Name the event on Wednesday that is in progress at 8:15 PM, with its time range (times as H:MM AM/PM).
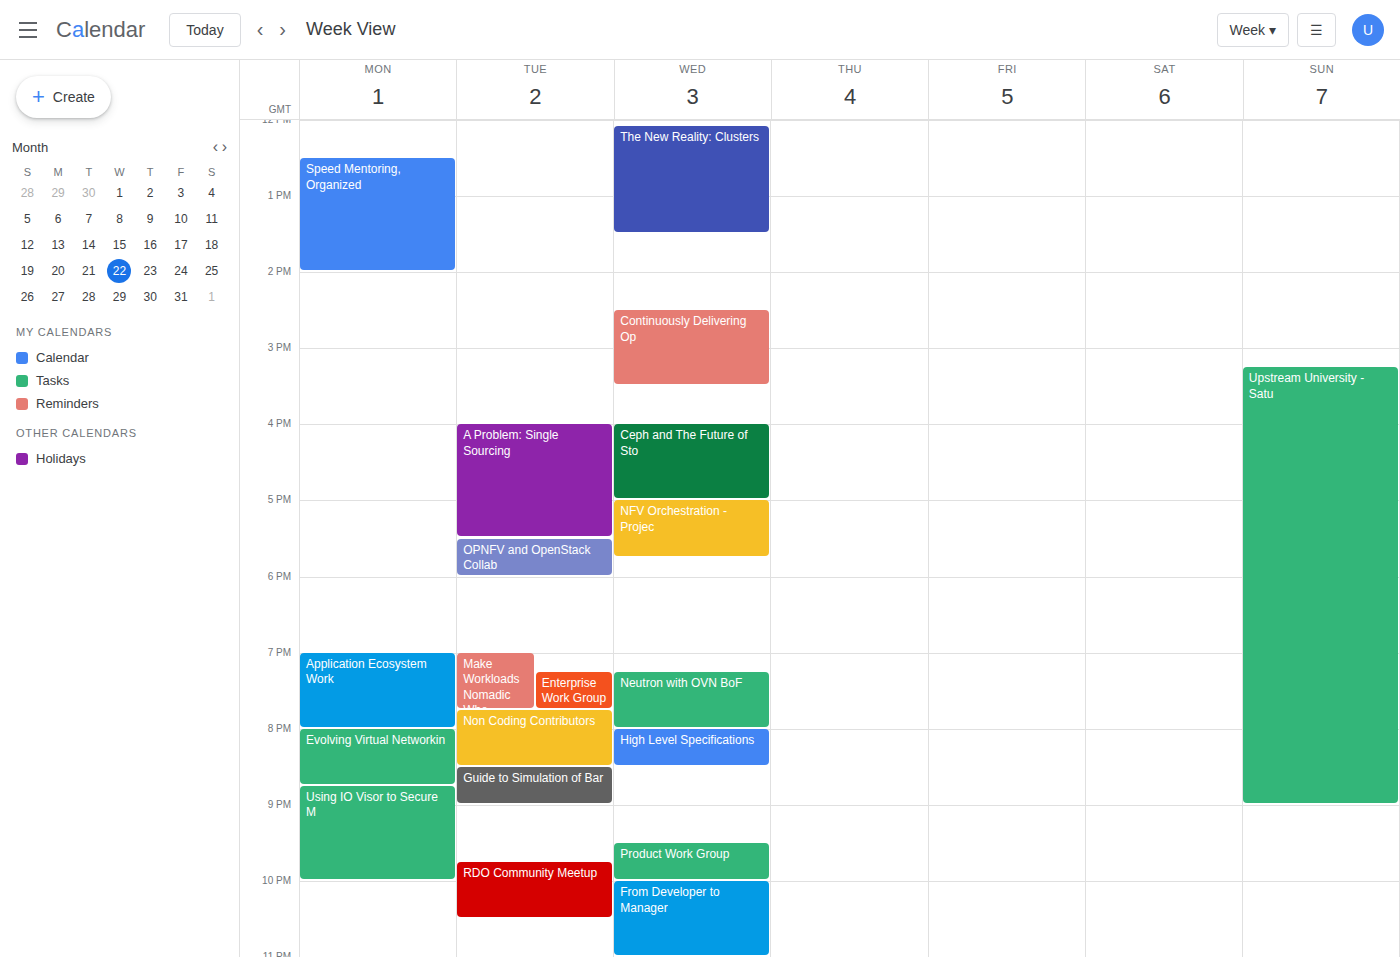
"High Level Specifications", 8:00 PM to 8:30 PM